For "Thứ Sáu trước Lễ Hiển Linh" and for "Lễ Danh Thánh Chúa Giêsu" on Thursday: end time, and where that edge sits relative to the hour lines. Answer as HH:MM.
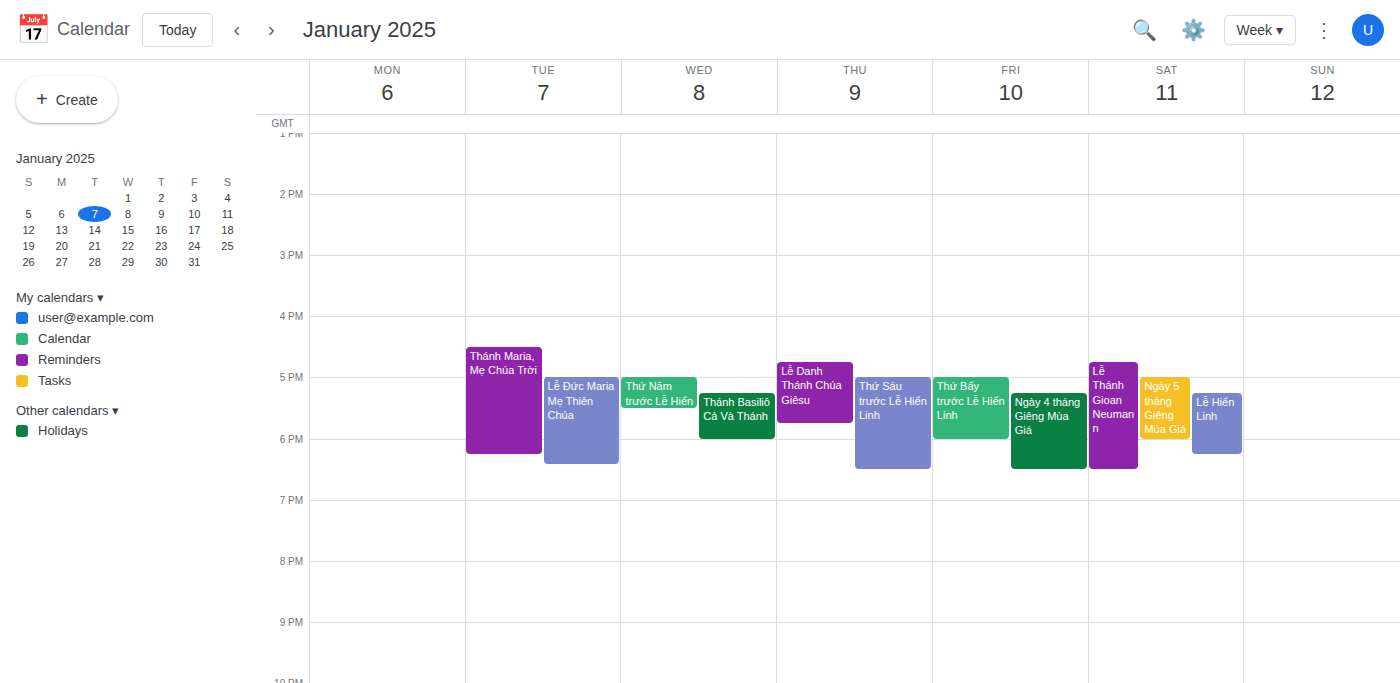
"Thứ Sáu trước Lễ Hiển Linh": 18:30, halfway between the 18:00 and 19:00 lines. "Lễ Danh Thánh Chúa Giêsu": 17:45, neither: three quarters of the way from the 17:00 line to the 18:00 line.